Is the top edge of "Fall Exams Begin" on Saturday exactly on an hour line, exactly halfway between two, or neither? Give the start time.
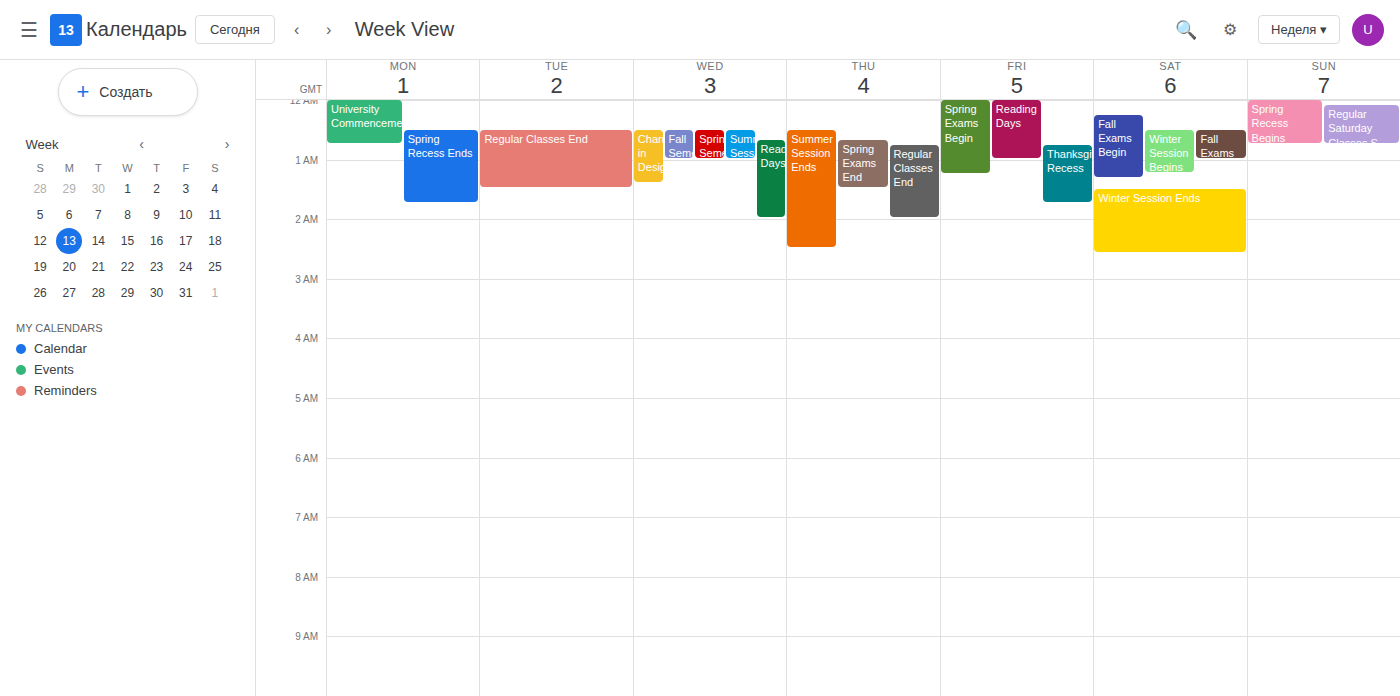
00:15 -- neither: a quarter of the way from the 00:00 line to the 01:00 line.